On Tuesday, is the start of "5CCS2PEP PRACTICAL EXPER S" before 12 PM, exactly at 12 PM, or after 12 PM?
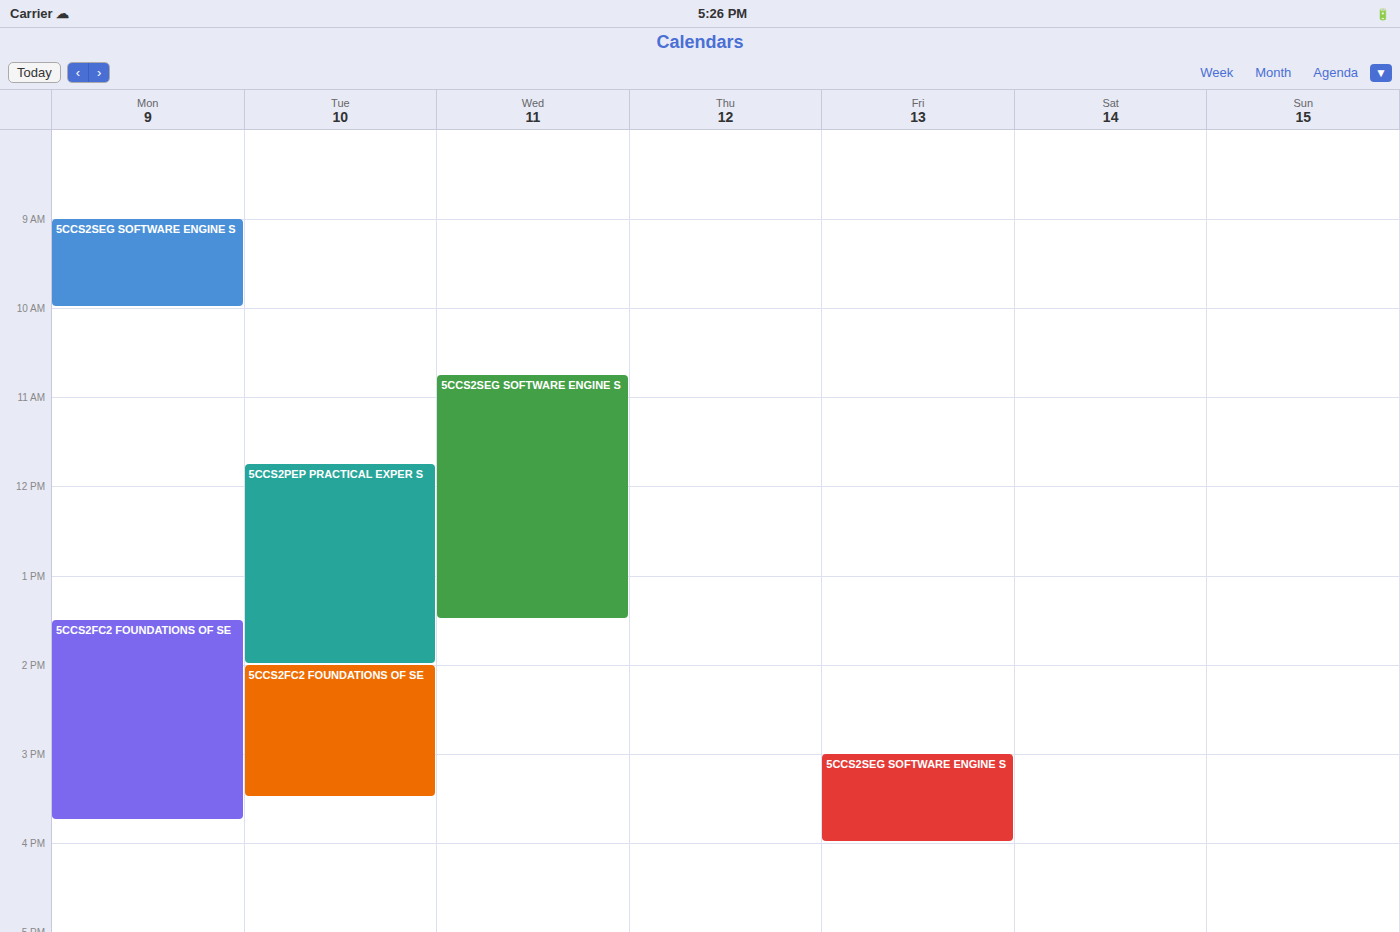
11:45 AM -- before 12 PM, 15 minutes above the 12 PM line.